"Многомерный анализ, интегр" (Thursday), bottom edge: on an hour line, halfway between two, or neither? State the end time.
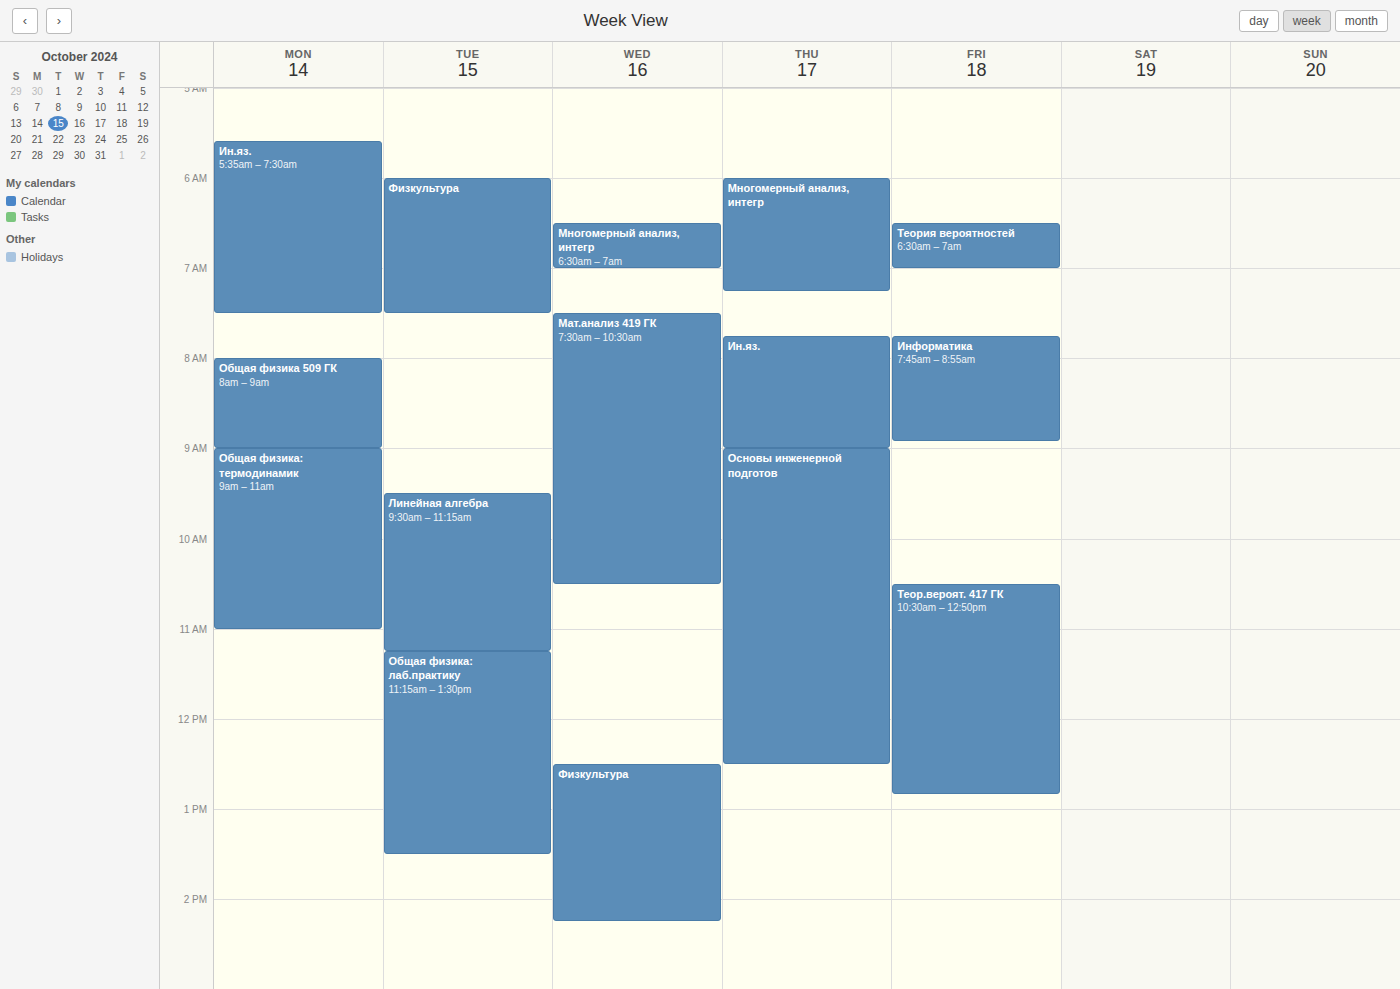
7:15 AM -- neither: a quarter of the way from the 7 AM line to the 8 AM line.